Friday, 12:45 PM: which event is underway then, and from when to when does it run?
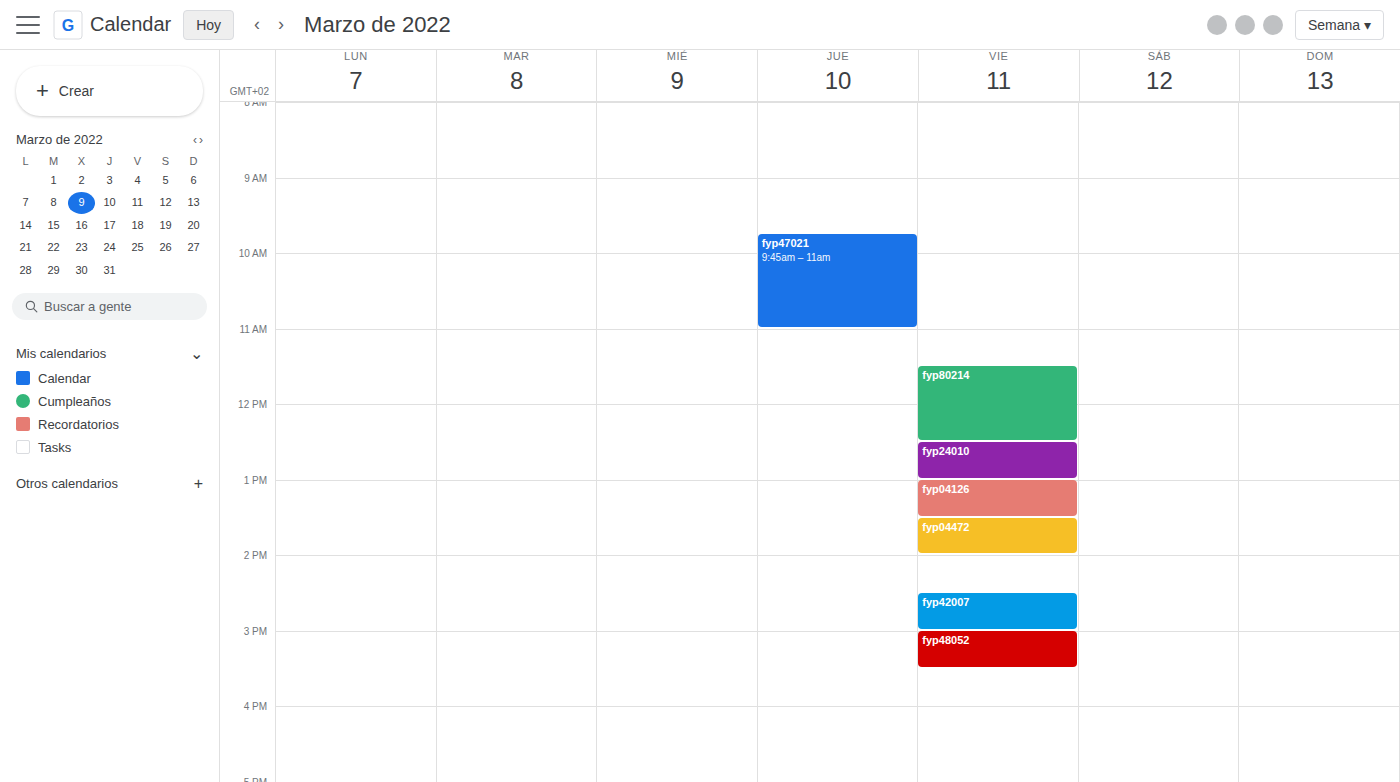
"fyp24010", 12:30 PM to 1:00 PM